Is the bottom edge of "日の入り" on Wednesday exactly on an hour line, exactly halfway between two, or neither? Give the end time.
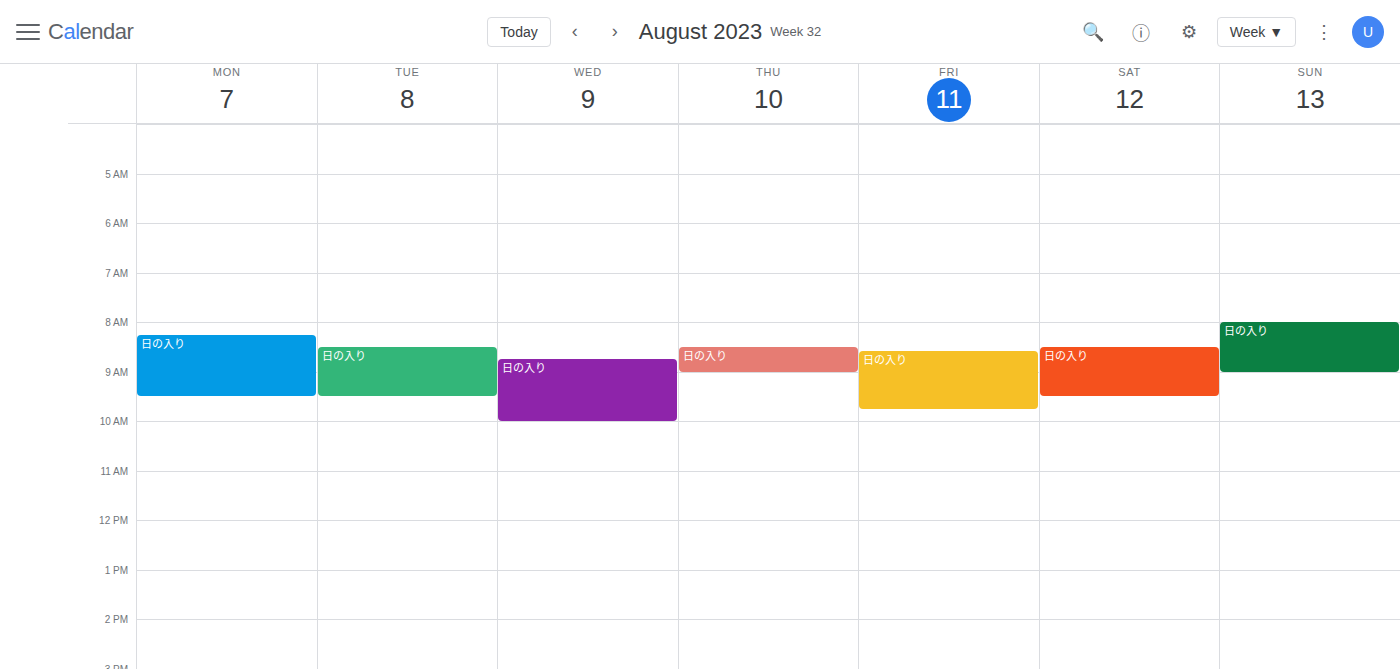
10:00 AM -- exactly on the 10 AM line.